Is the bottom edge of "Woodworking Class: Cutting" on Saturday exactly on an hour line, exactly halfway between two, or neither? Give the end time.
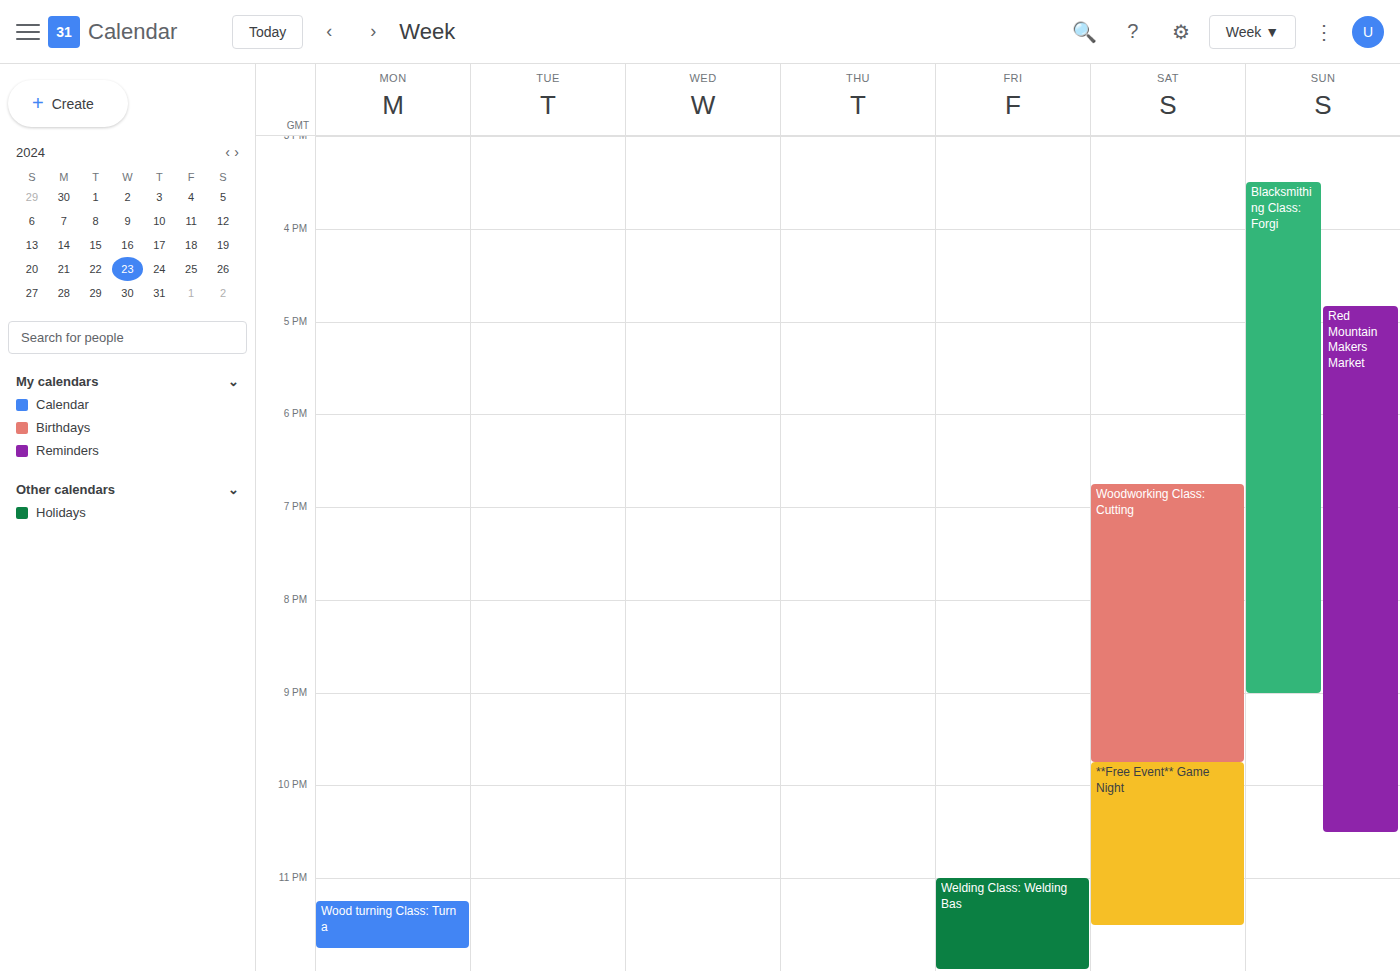
9:45 PM -- neither: three quarters of the way from the 9 PM line to the 10 PM line.